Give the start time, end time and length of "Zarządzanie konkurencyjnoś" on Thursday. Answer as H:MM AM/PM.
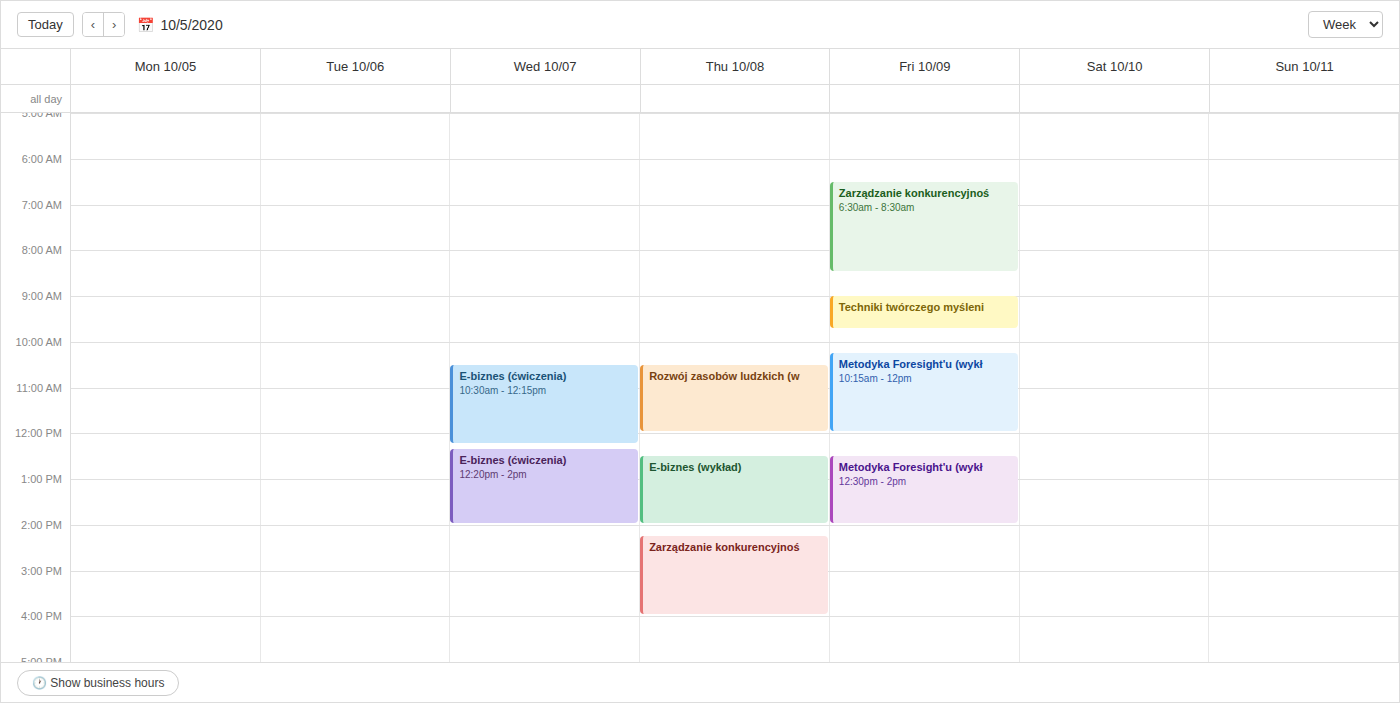
2:15 PM to 4:00 PM, 1 hour 45 minutes